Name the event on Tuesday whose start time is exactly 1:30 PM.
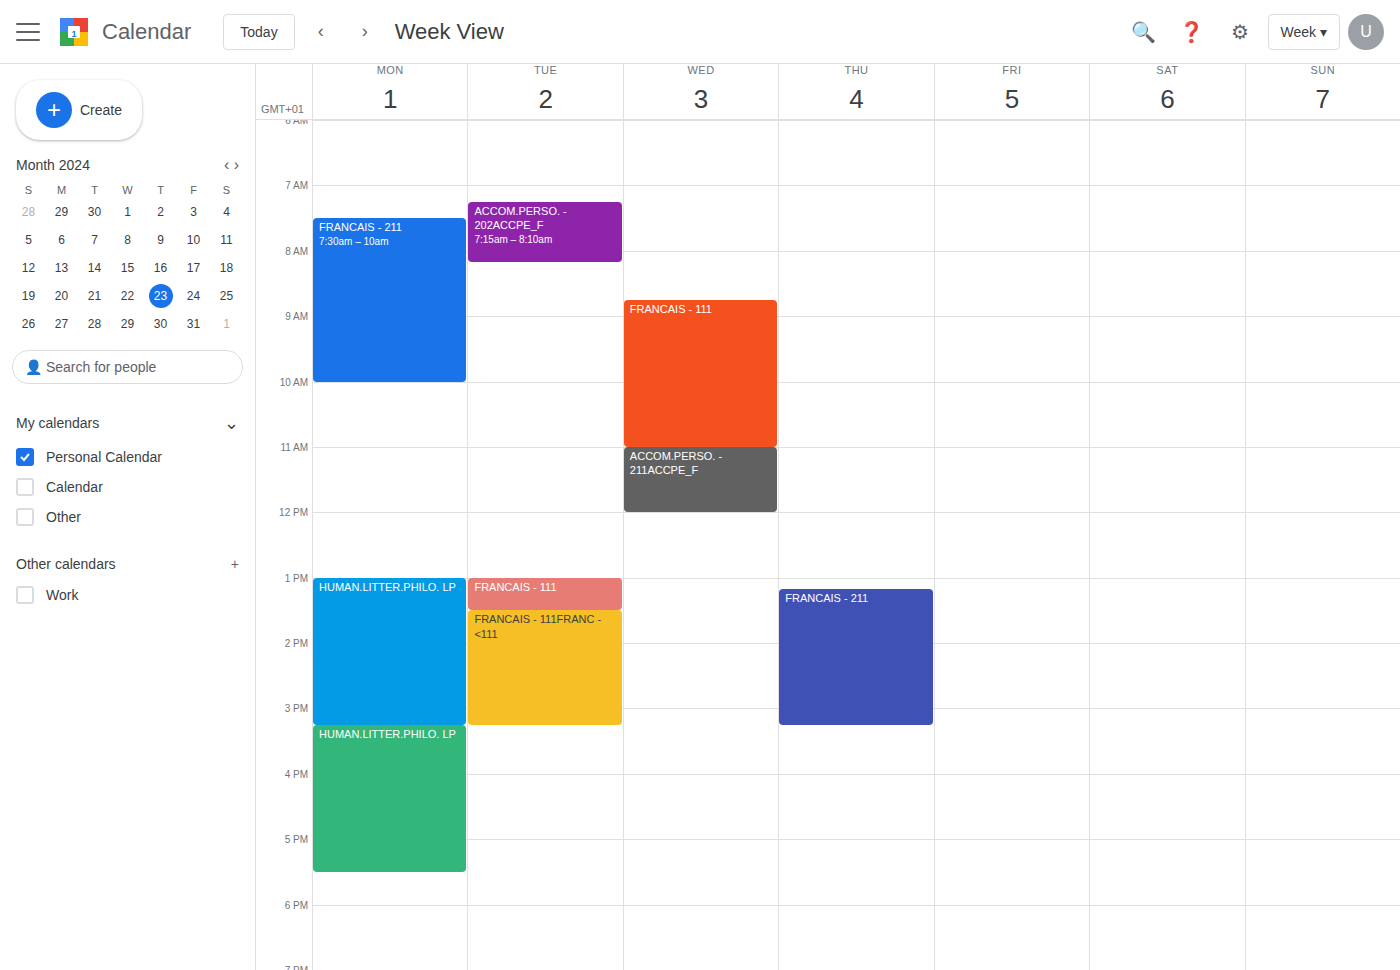
"FRANCAIS - 111FRANC - <111"